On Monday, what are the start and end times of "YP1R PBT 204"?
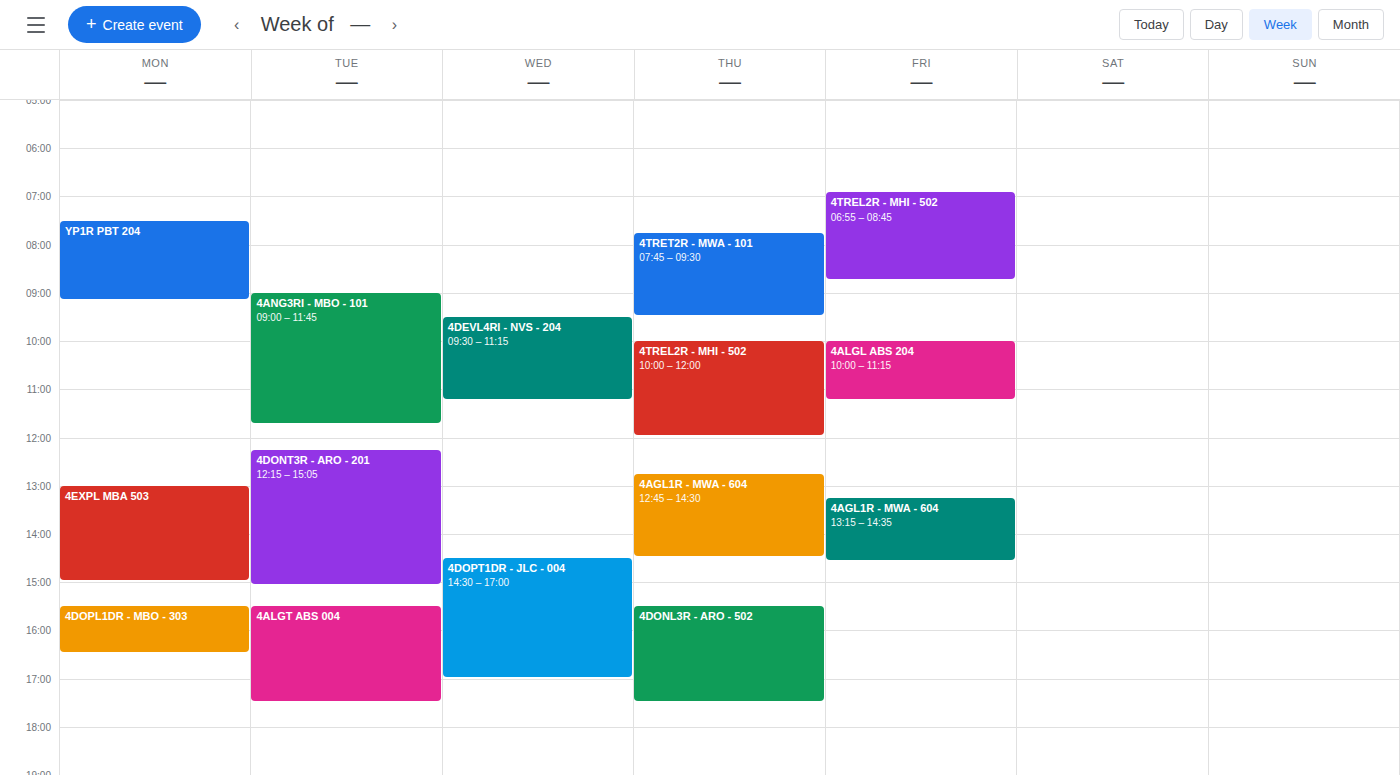
7:30 AM to 9:10 AM